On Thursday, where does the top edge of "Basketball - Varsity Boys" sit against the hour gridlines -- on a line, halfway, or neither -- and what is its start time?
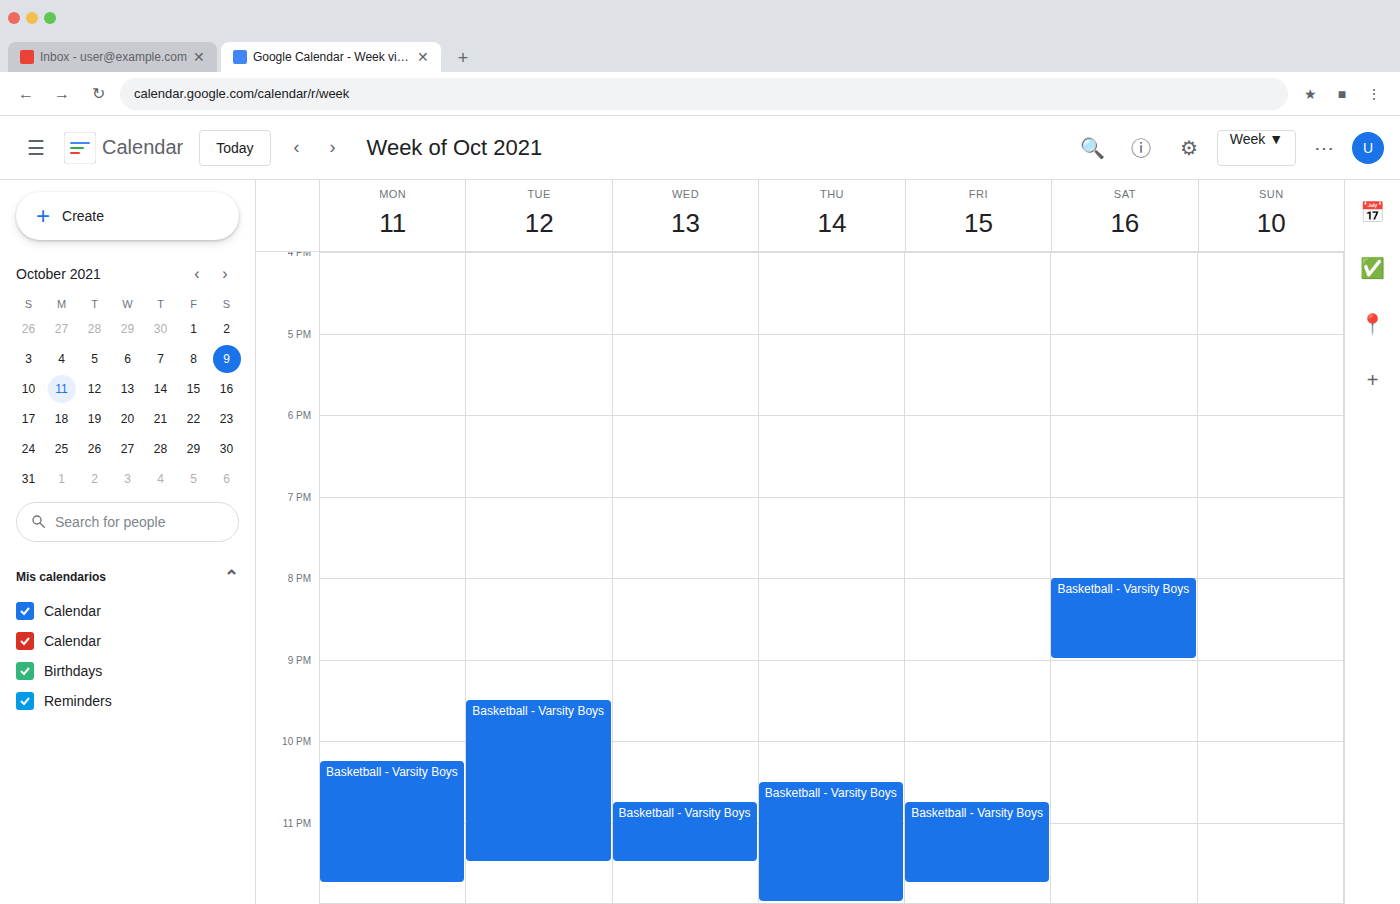
10:30 PM -- halfway between the 10 PM and 11 PM lines.